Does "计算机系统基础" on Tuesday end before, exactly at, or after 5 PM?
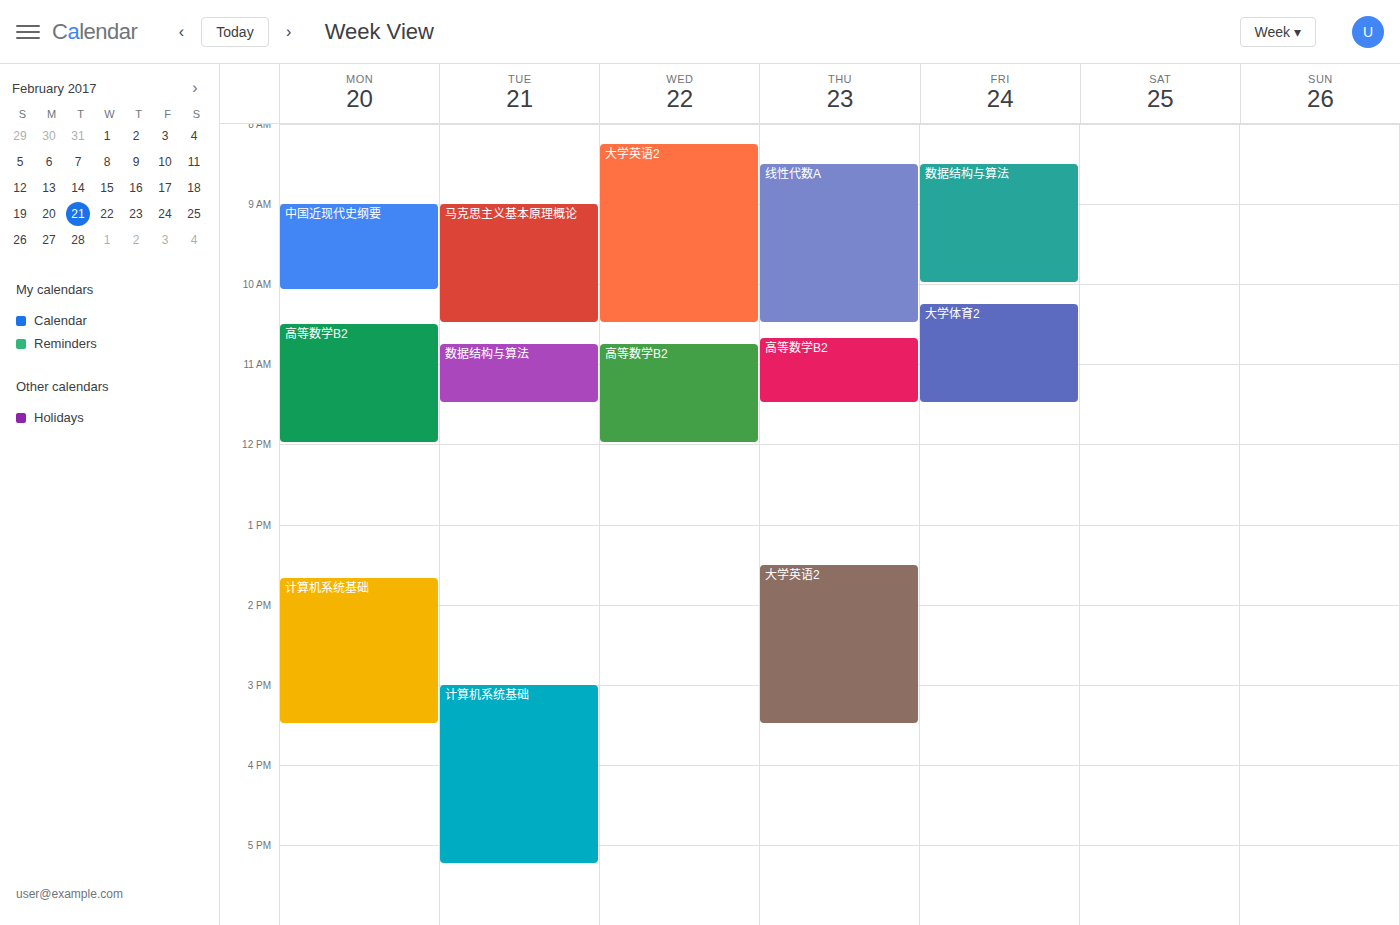
5:15 PM -- after 5 PM, 15 minutes below the 5 PM line.